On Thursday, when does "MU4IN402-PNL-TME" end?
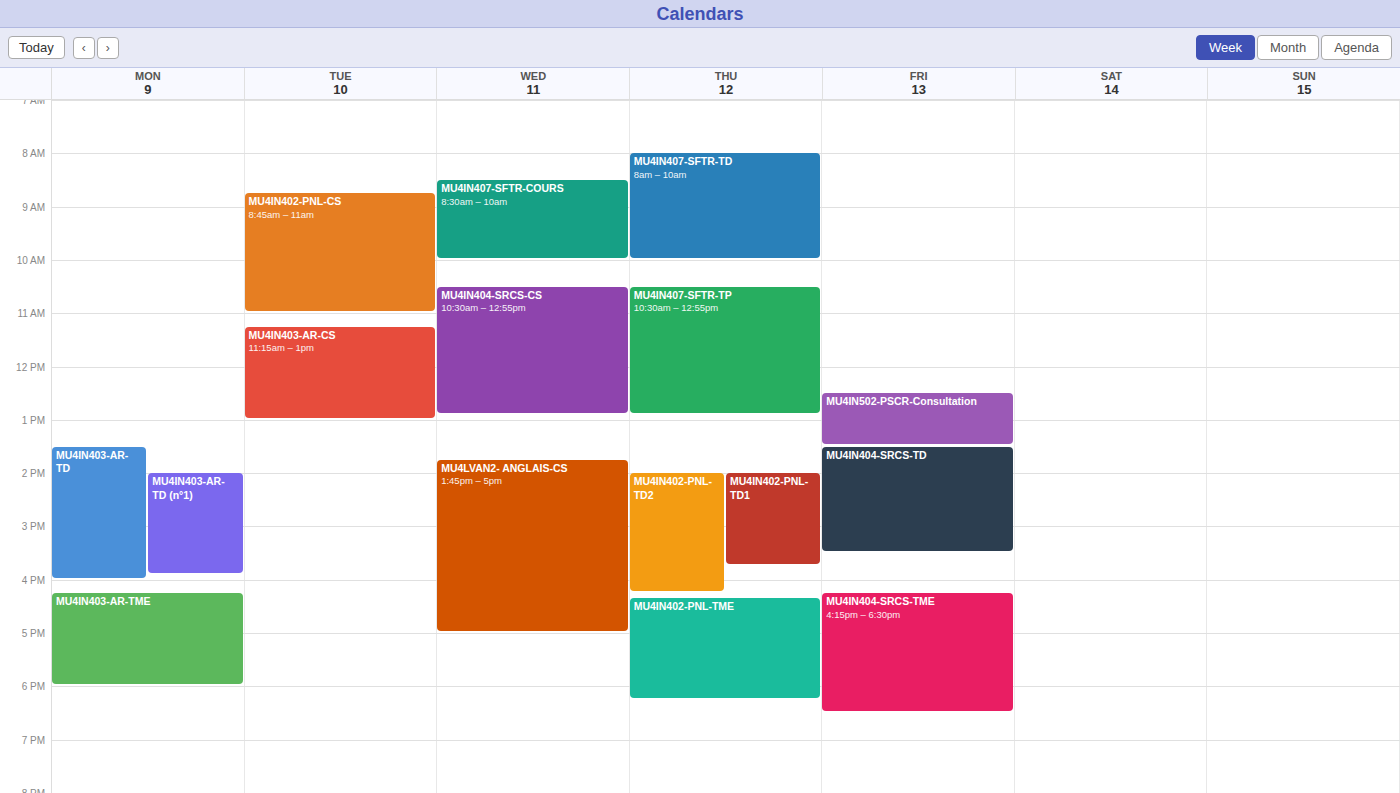
6:15 PM